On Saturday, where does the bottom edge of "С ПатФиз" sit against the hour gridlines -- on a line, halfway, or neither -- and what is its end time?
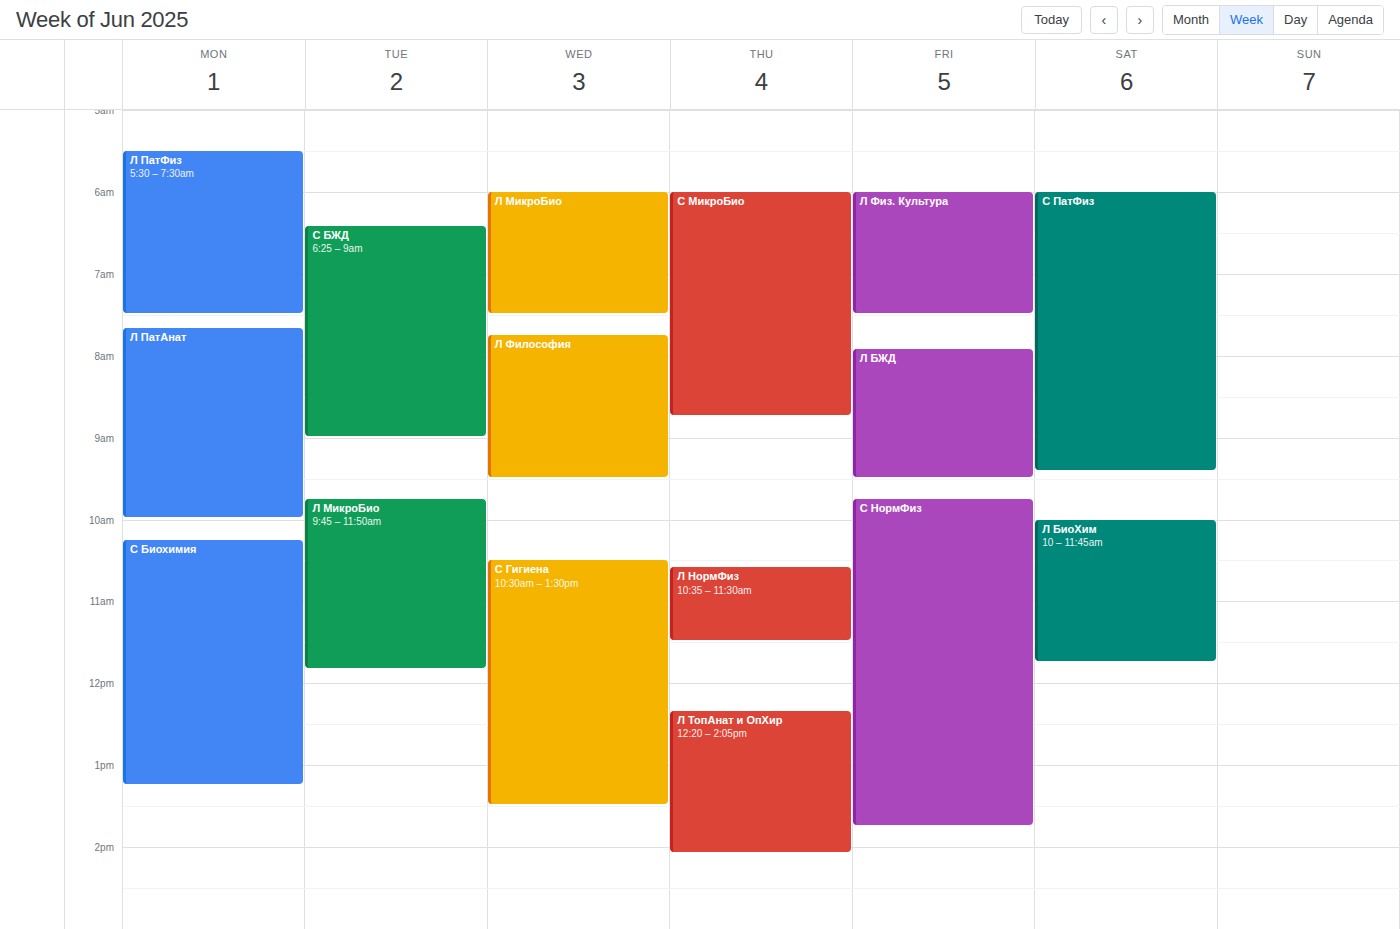
9:25 AM -- neither: 25 minutes below the 9 AM line and 35 minutes above the 10 AM line.